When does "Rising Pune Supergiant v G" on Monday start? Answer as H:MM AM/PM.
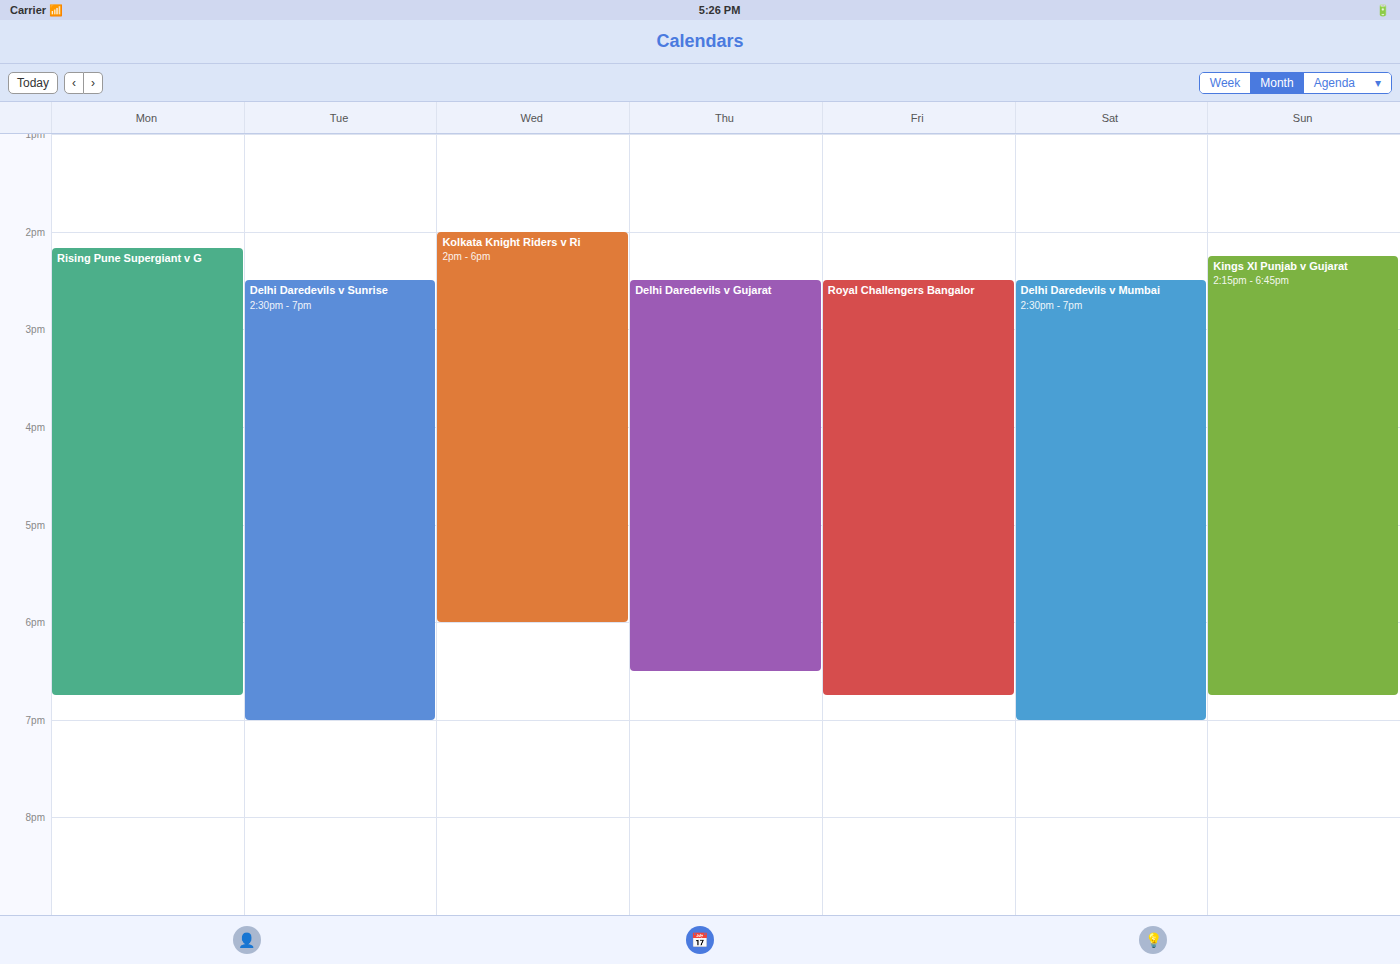
2:10 PM